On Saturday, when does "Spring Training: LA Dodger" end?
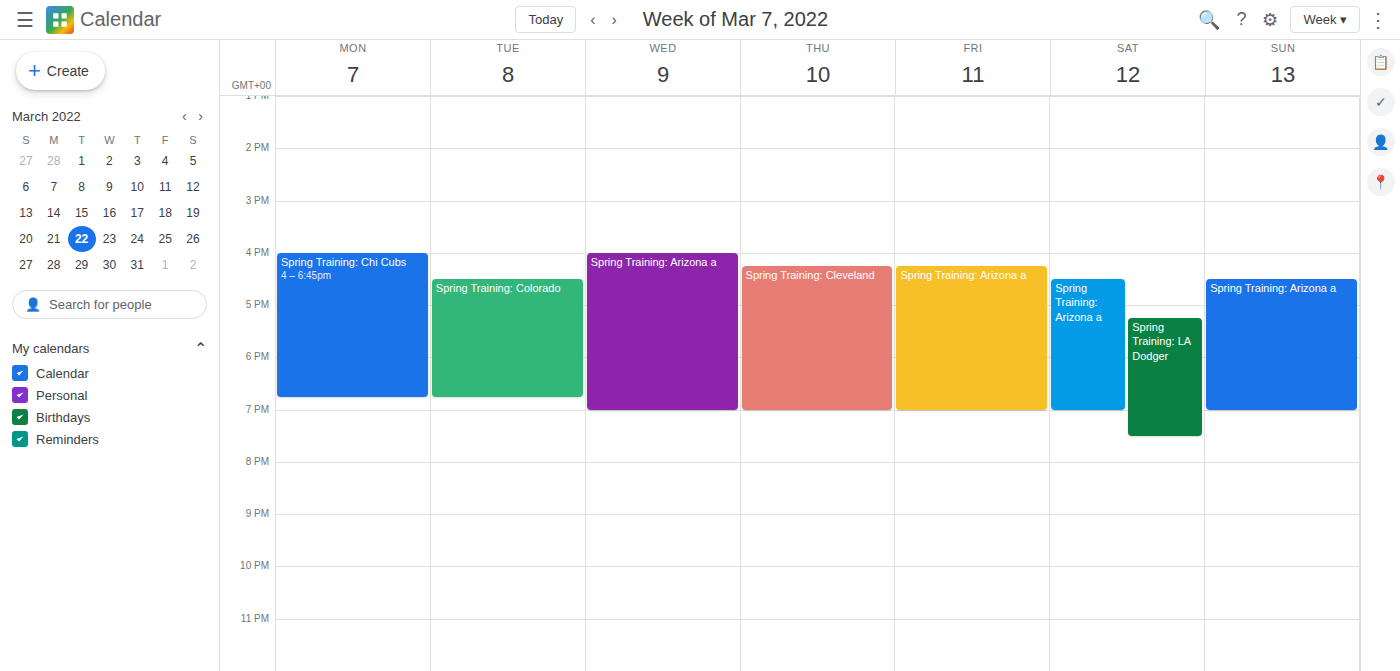
7:30 PM